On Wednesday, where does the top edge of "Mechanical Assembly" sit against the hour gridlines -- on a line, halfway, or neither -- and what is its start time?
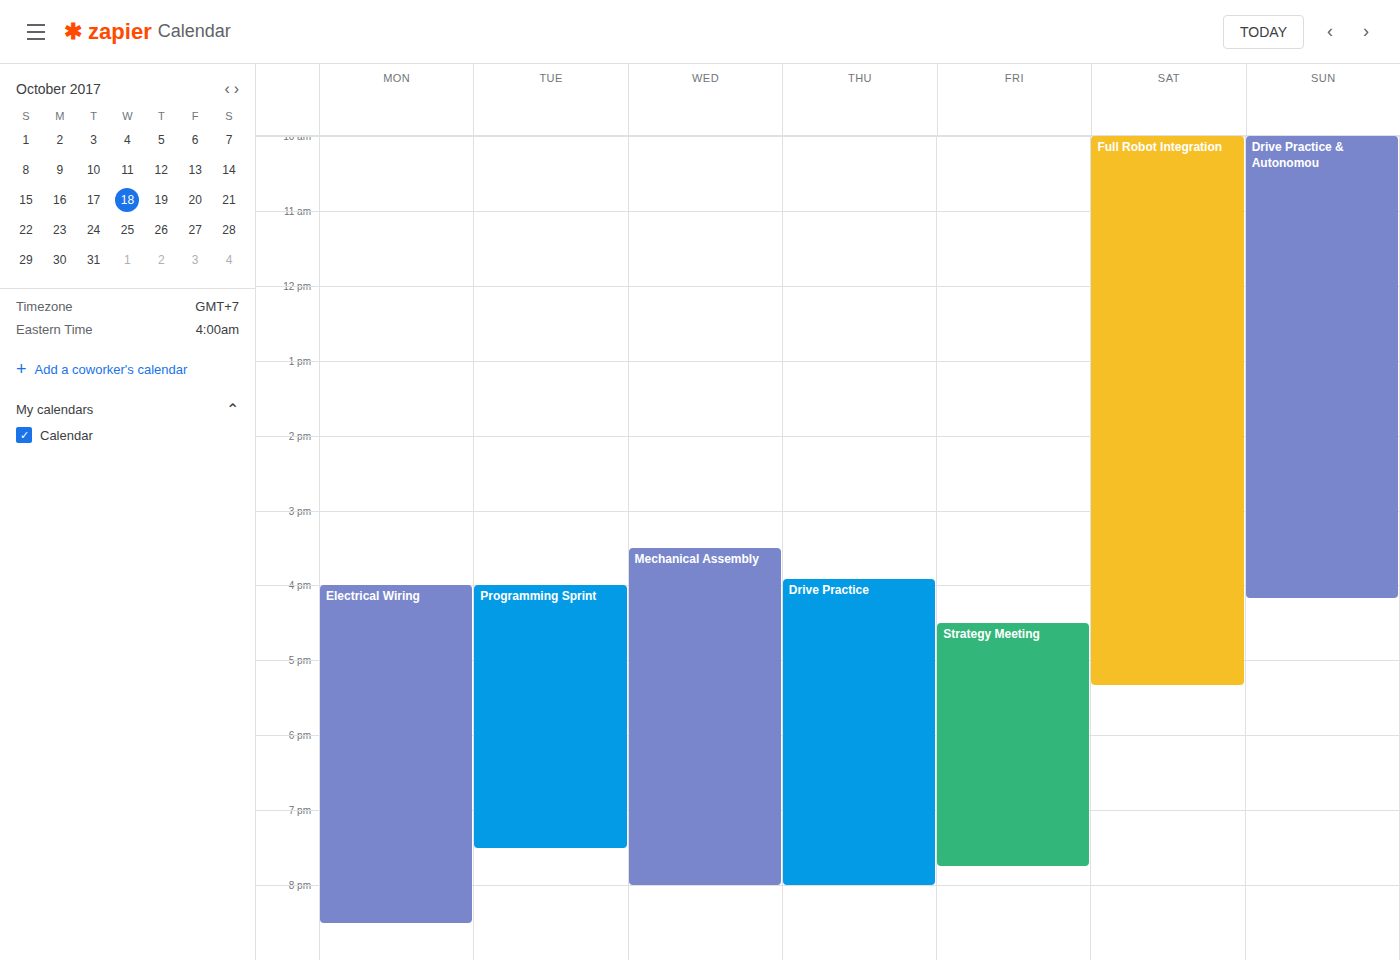
15:30 -- halfway between the 15:00 and 16:00 lines.